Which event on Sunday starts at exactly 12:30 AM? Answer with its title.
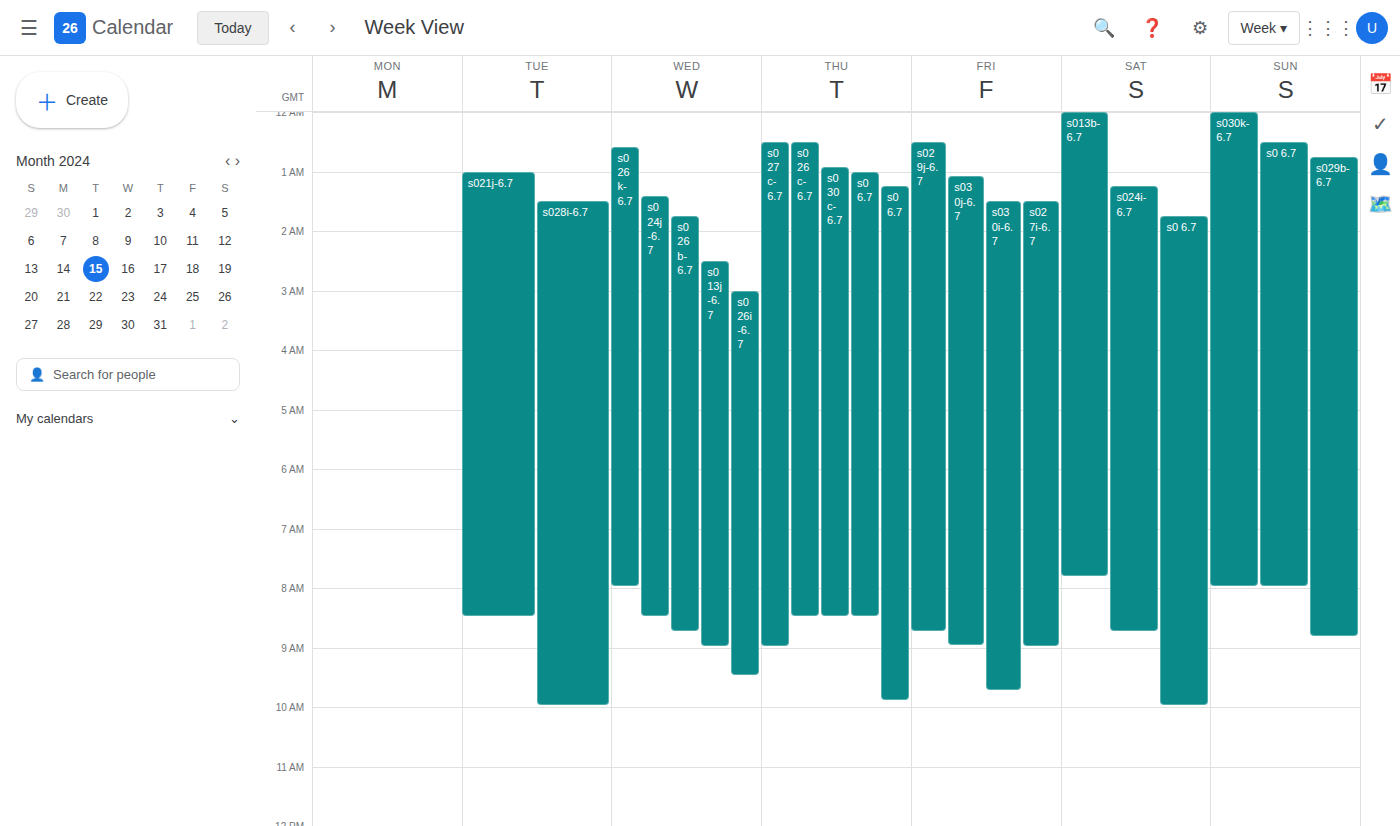
"s0 6.7"